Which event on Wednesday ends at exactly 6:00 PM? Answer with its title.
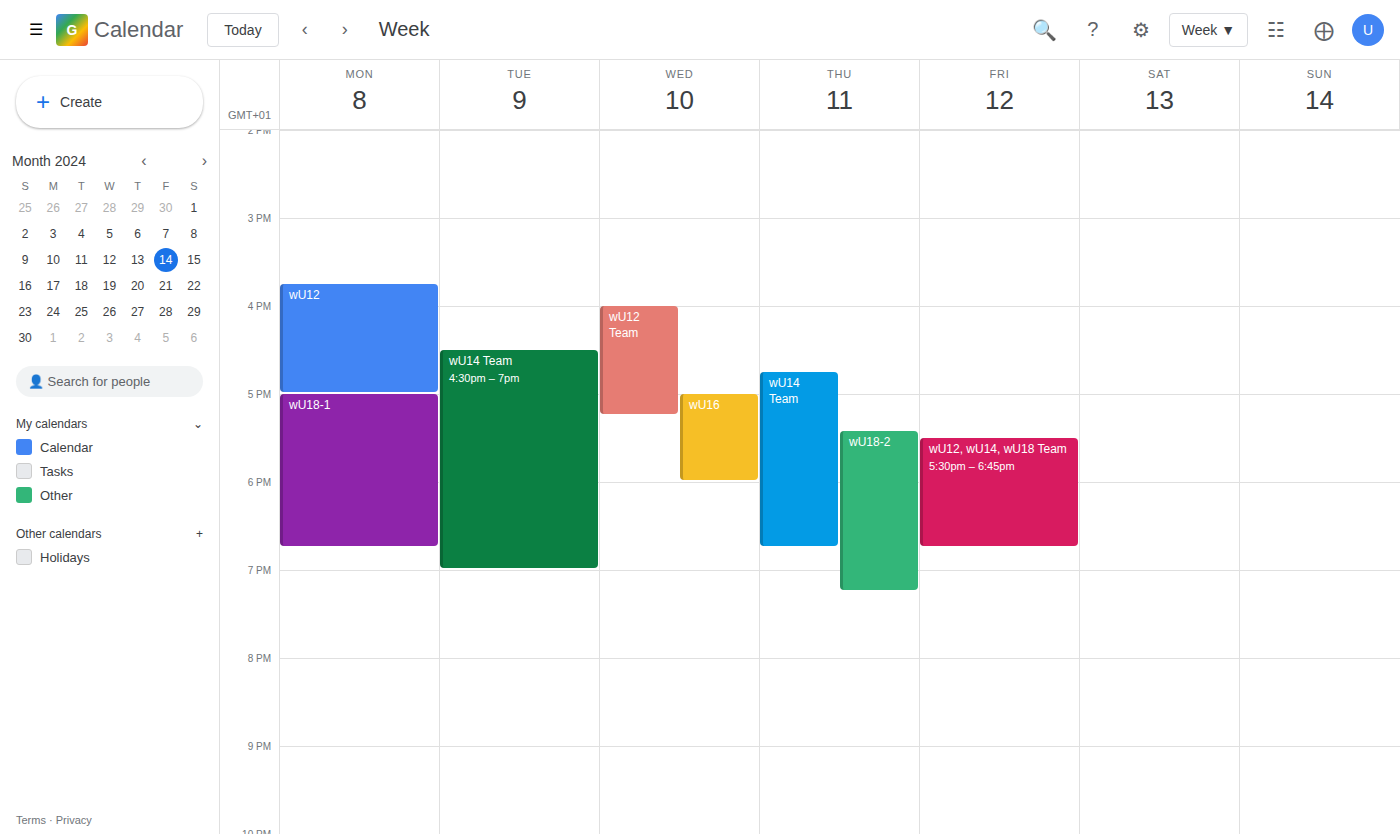
"wU16"